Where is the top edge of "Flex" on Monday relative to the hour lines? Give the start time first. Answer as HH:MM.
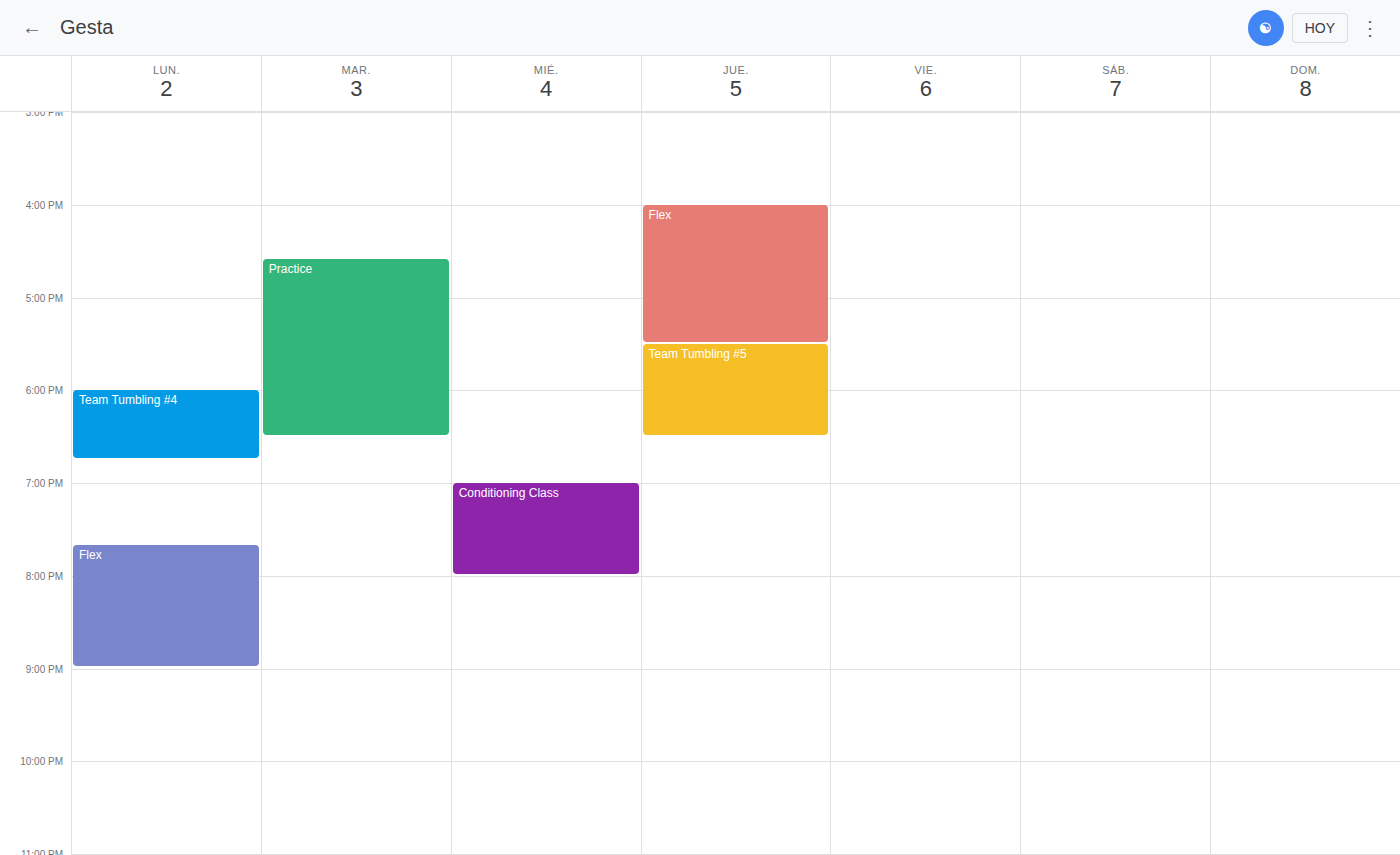
19:40 -- neither: 40 minutes below the 19:00 line and 20 minutes above the 20:00 line.